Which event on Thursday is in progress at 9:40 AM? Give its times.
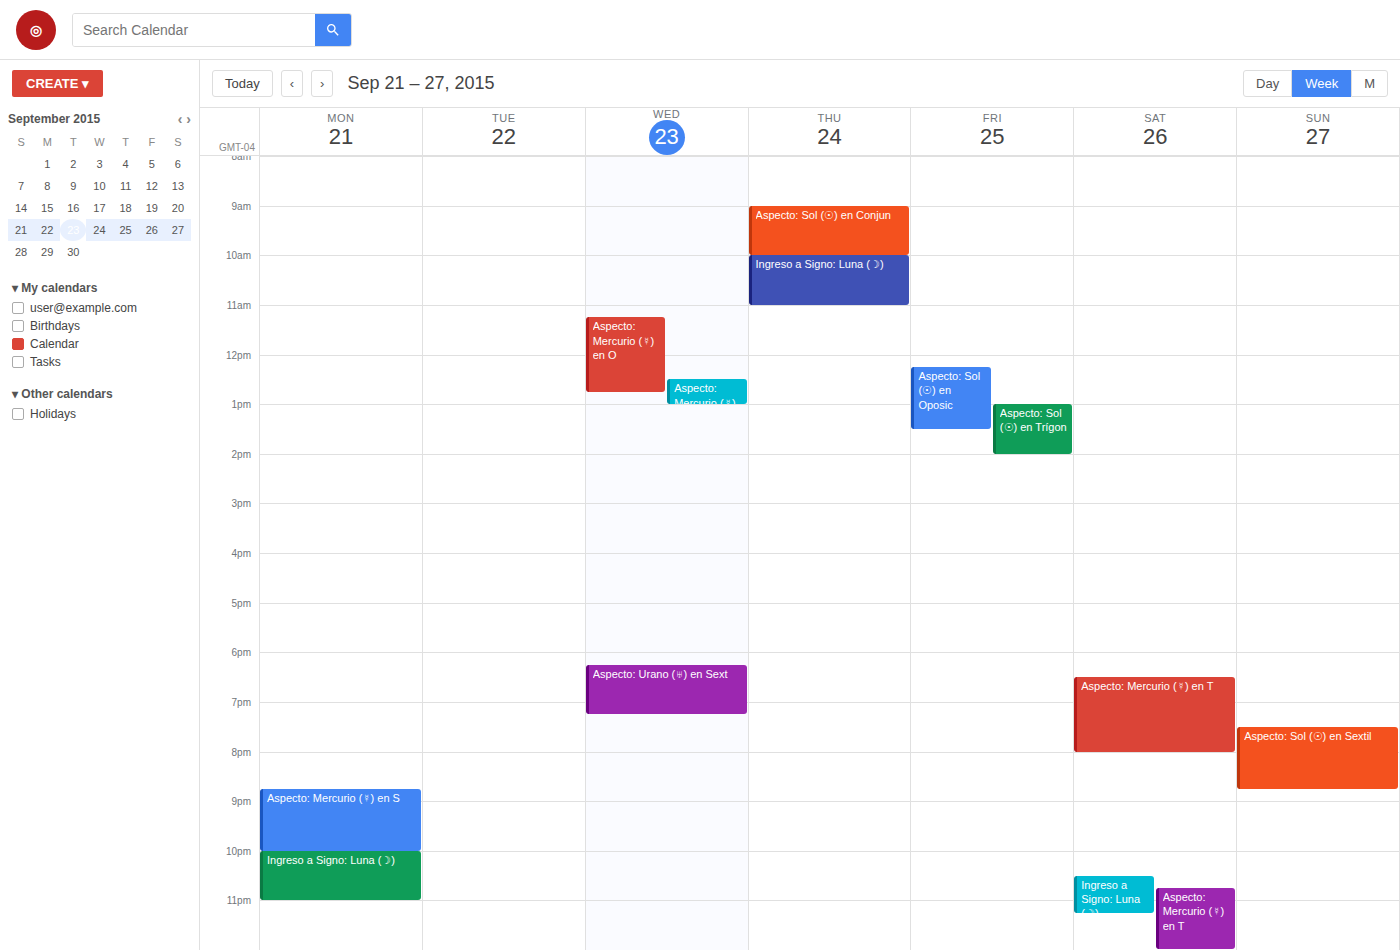
"Aspecto: Sol (☉) en Conjun", 9:00 AM to 10:00 AM